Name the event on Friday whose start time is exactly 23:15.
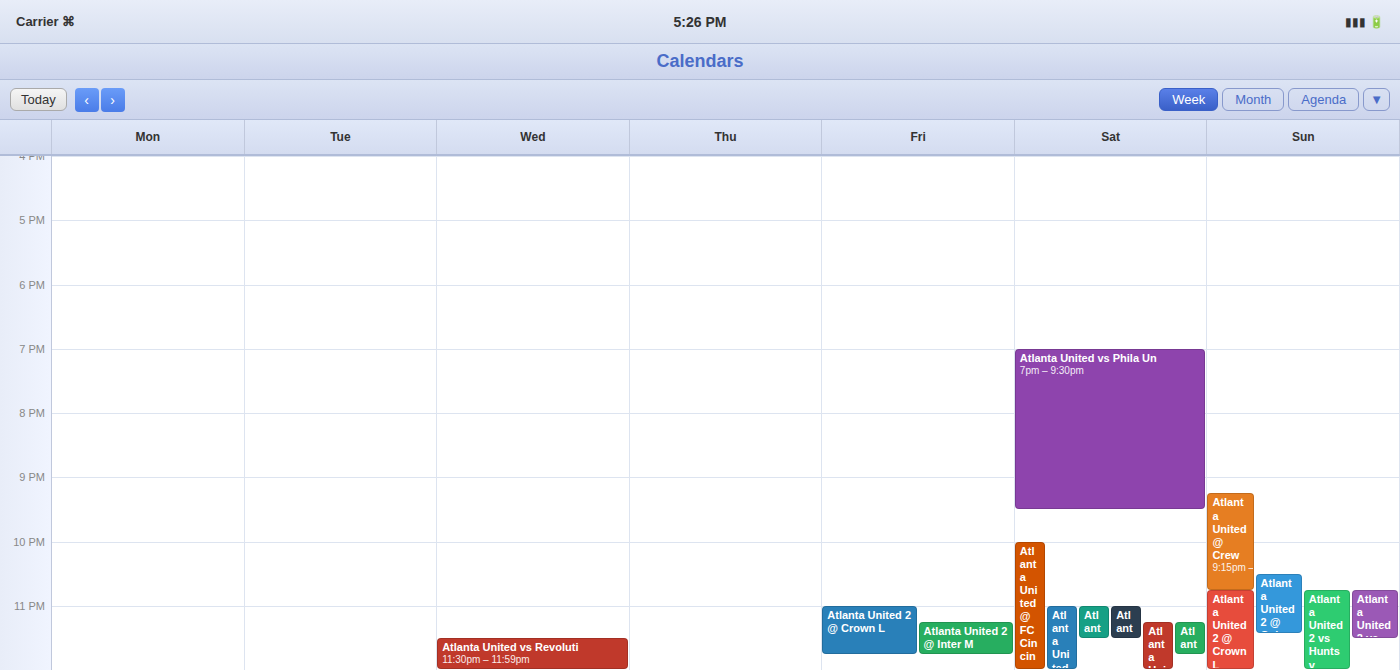
"Atlanta United 2 @ Inter M"